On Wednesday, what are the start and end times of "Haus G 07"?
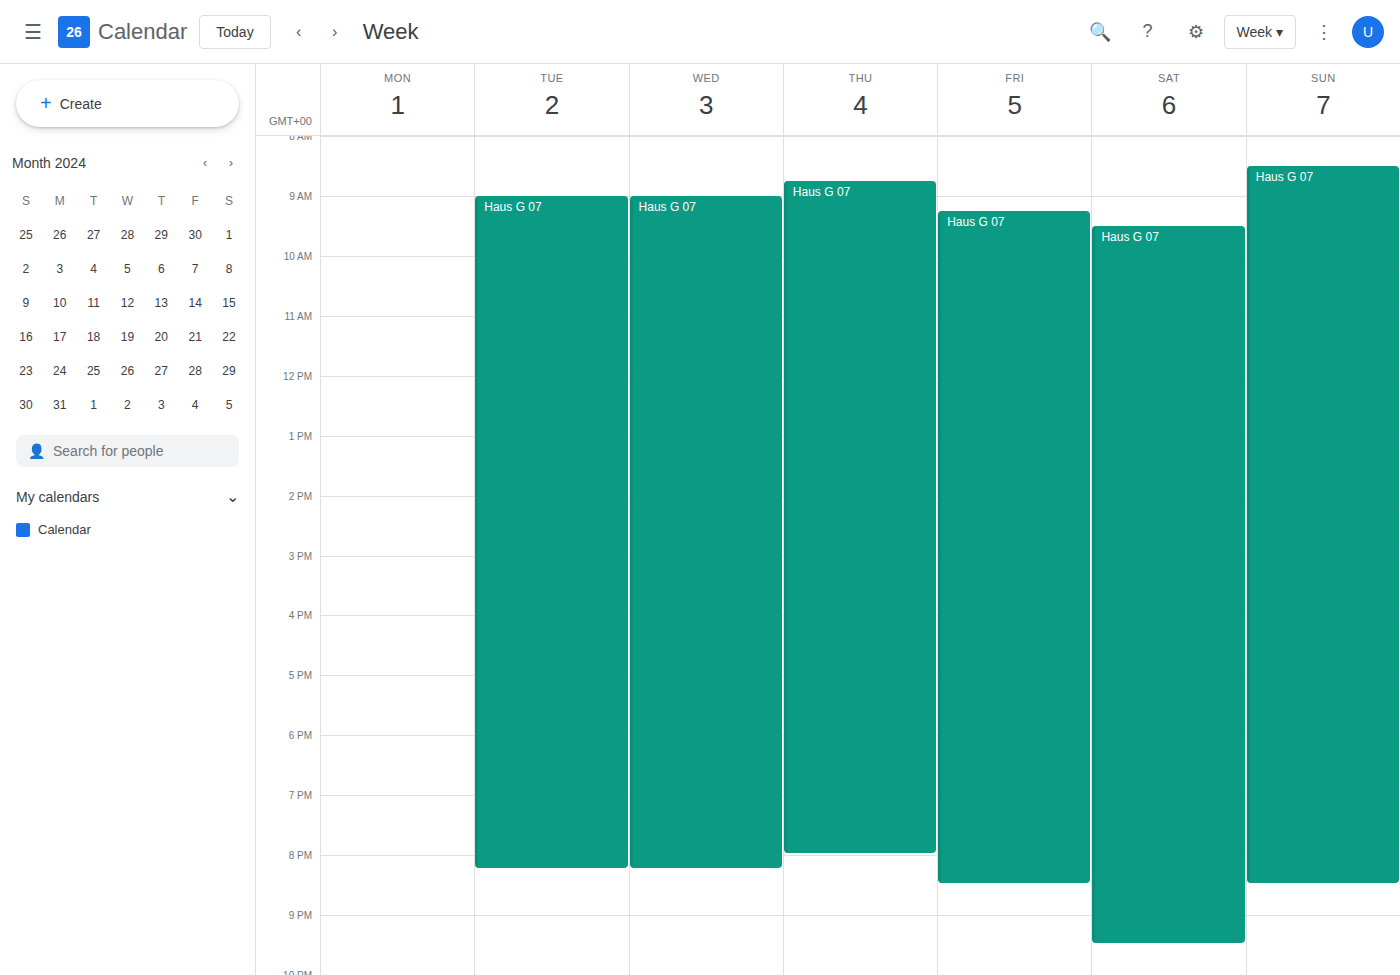
9:00 AM to 8:15 PM